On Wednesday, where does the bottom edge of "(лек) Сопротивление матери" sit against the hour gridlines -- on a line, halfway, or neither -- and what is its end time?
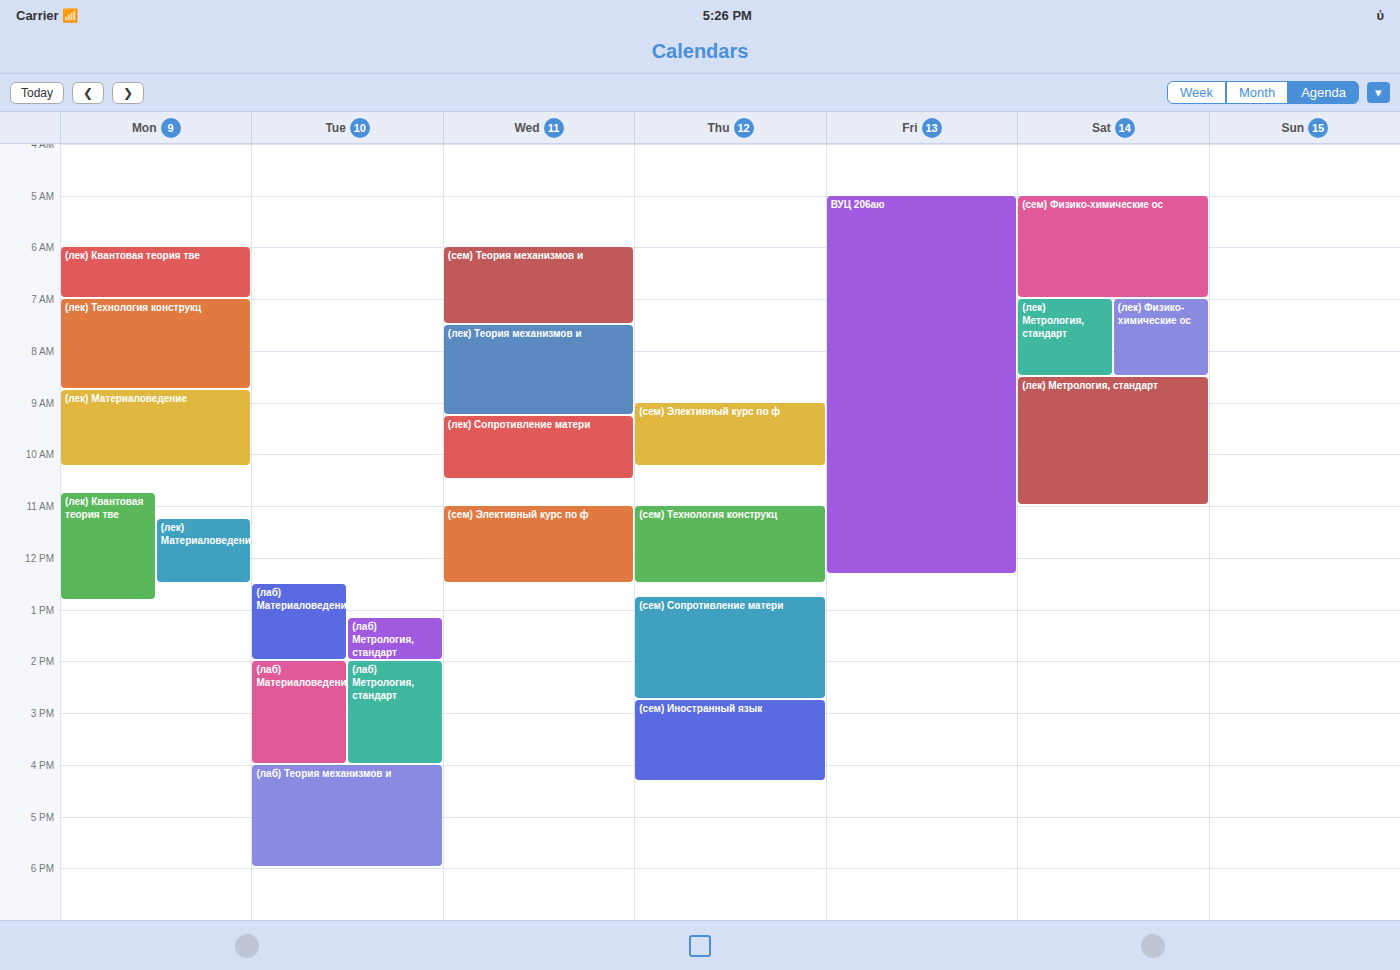
10:30 AM -- halfway between the 10 AM and 11 AM lines.